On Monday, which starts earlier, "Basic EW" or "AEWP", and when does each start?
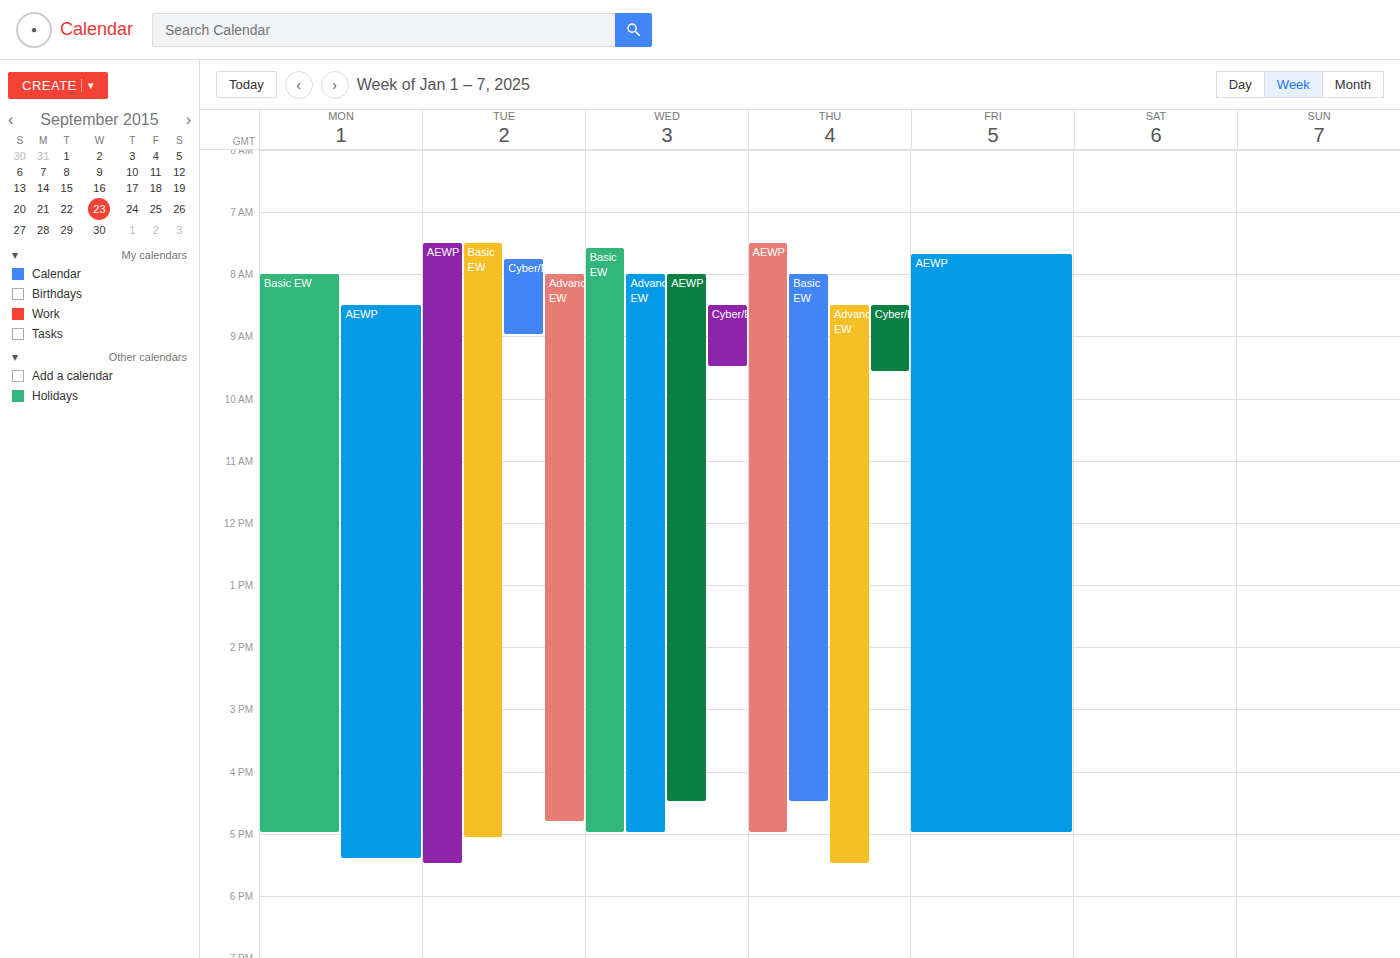
"Basic EW" 8:00 AM; "AEWP" 8:30 AM.